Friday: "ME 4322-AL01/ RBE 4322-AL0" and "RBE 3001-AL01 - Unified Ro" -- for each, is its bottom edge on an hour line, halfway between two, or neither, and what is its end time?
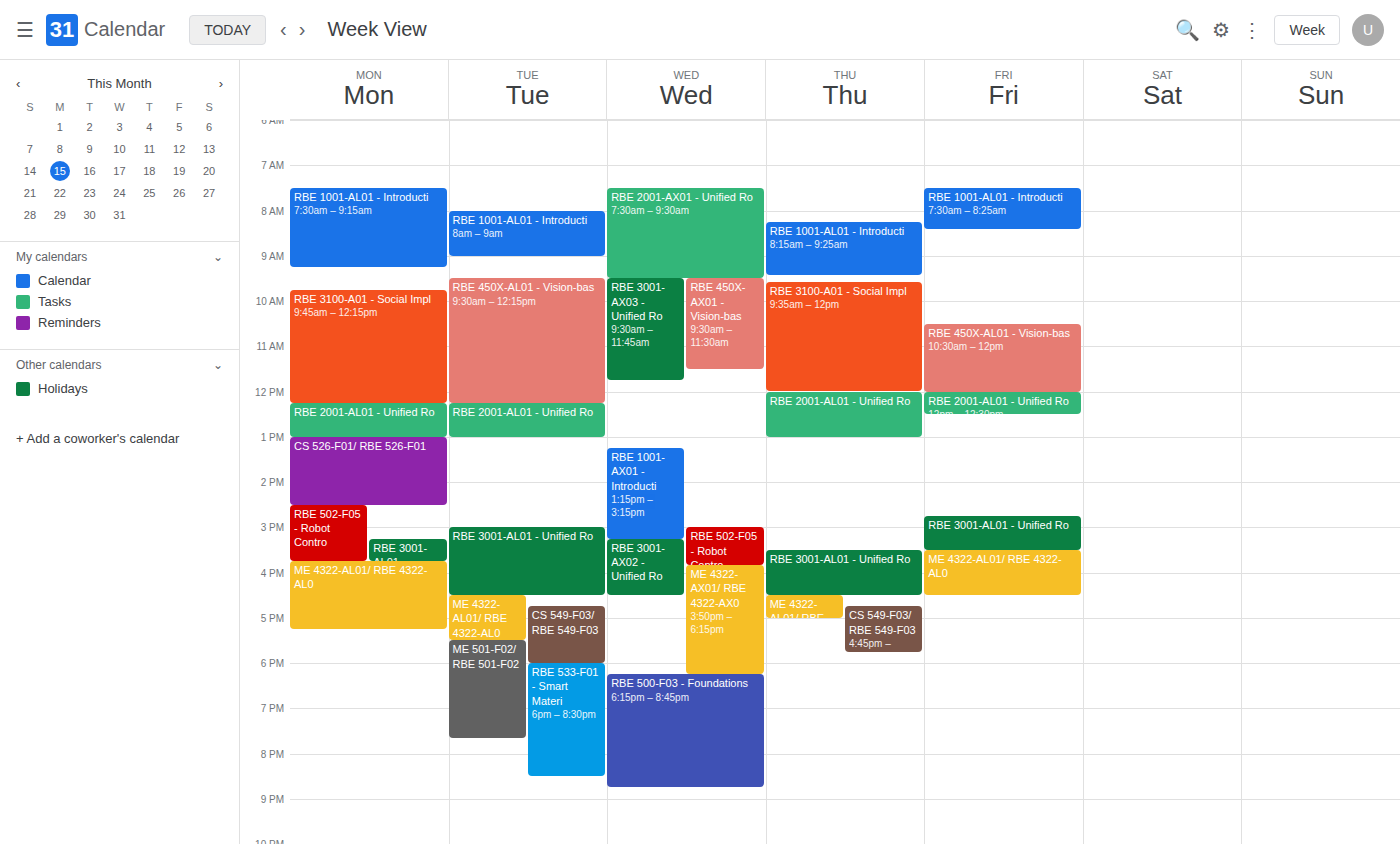
"ME 4322-AL01/ RBE 4322-AL0": 4:30 PM, halfway between the 4 PM and 5 PM lines. "RBE 3001-AL01 - Unified Ro": 3:30 PM, halfway between the 3 PM and 4 PM lines.